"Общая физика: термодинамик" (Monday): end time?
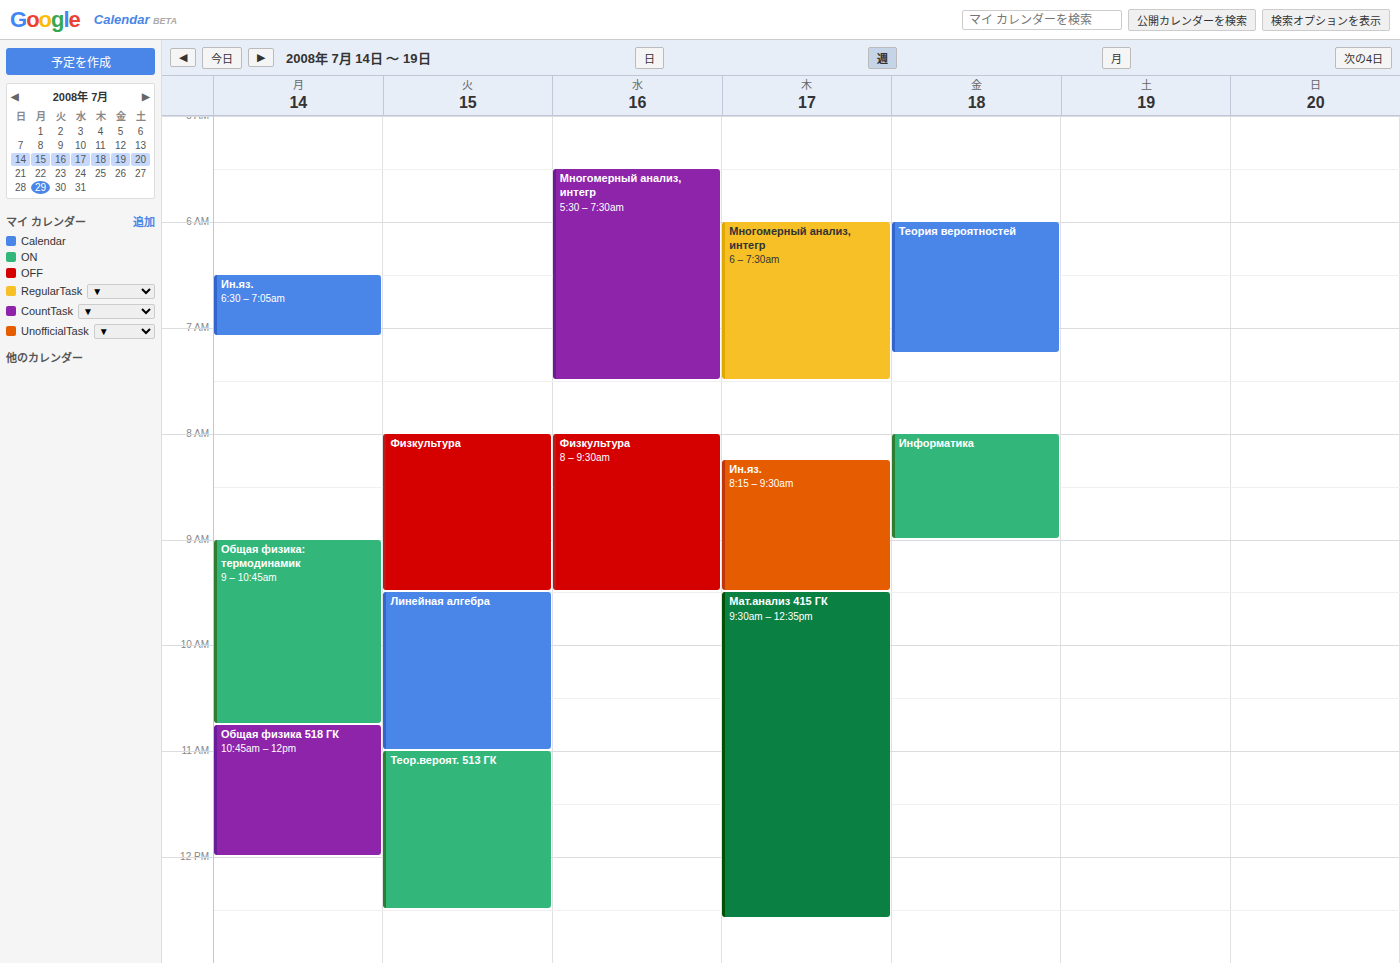
10:45 AM